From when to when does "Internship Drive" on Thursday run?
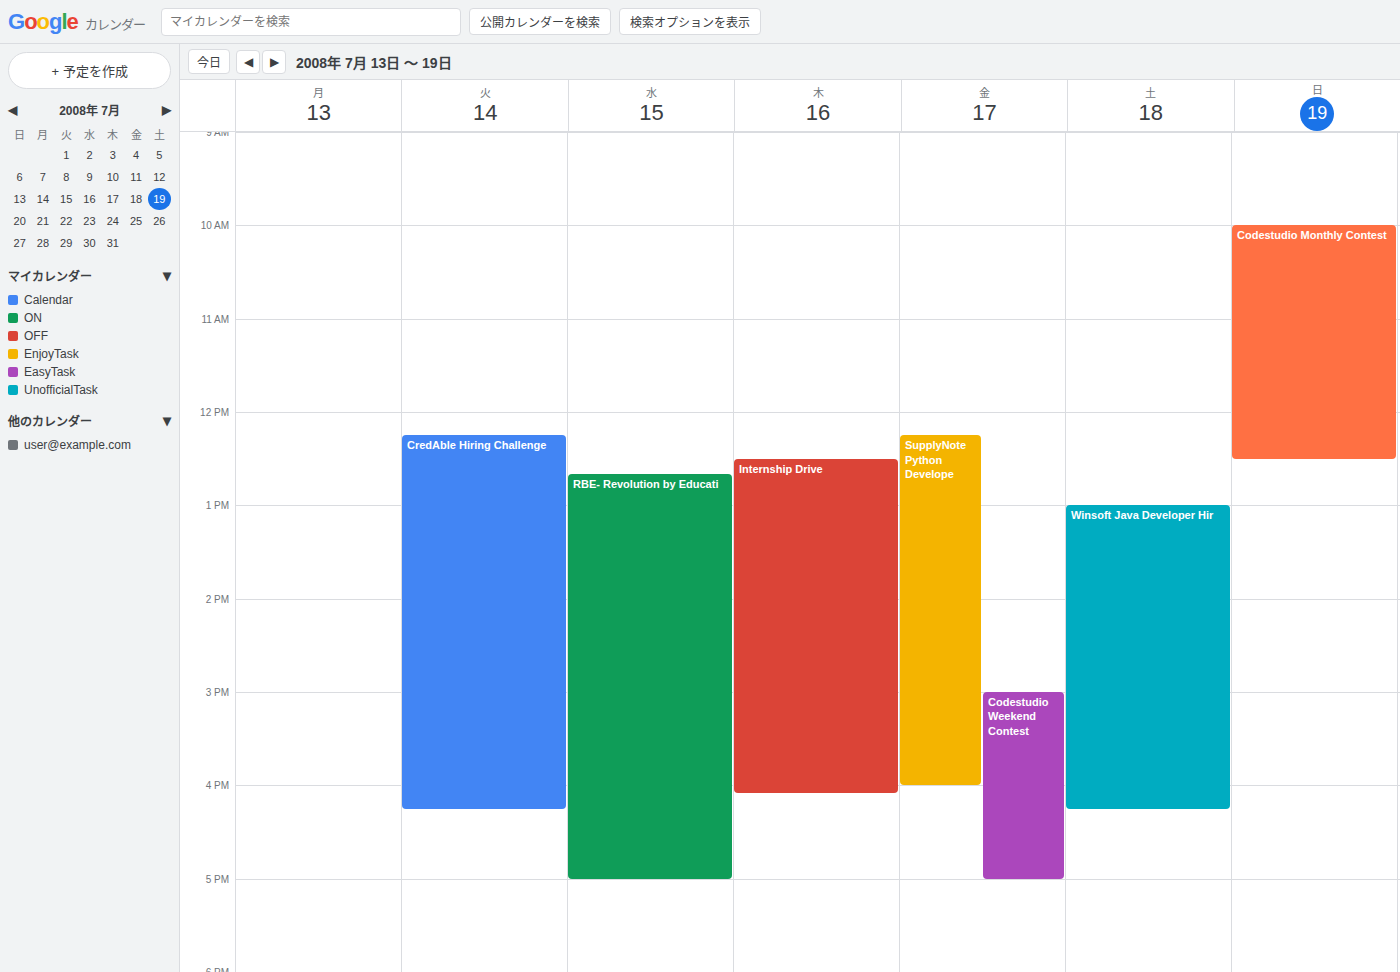
12:30 PM to 4:05 PM